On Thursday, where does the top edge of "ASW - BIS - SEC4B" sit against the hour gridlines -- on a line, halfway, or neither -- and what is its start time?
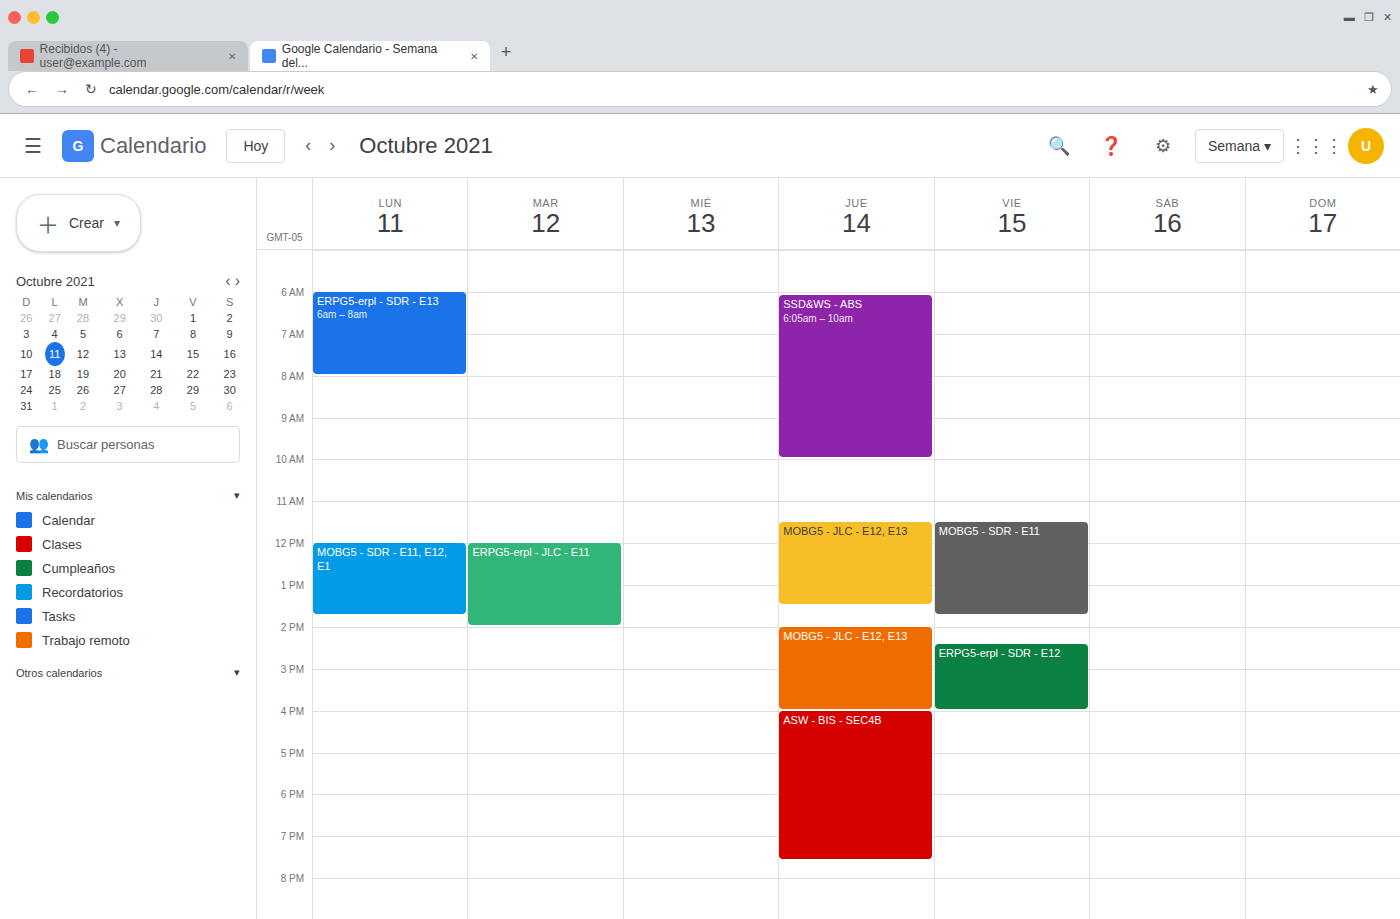
4:00 PM -- exactly on the 4 PM line.